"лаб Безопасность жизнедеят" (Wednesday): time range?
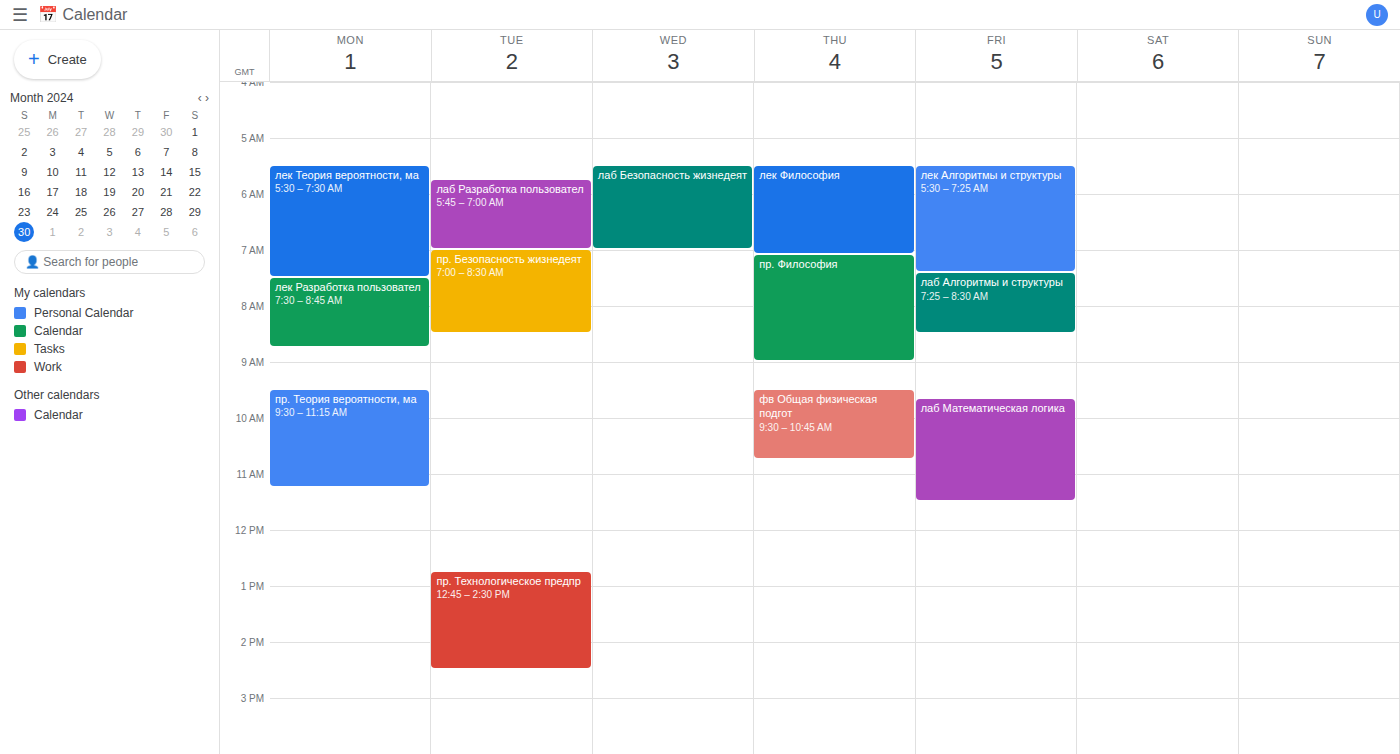
5:30 AM to 7:00 AM